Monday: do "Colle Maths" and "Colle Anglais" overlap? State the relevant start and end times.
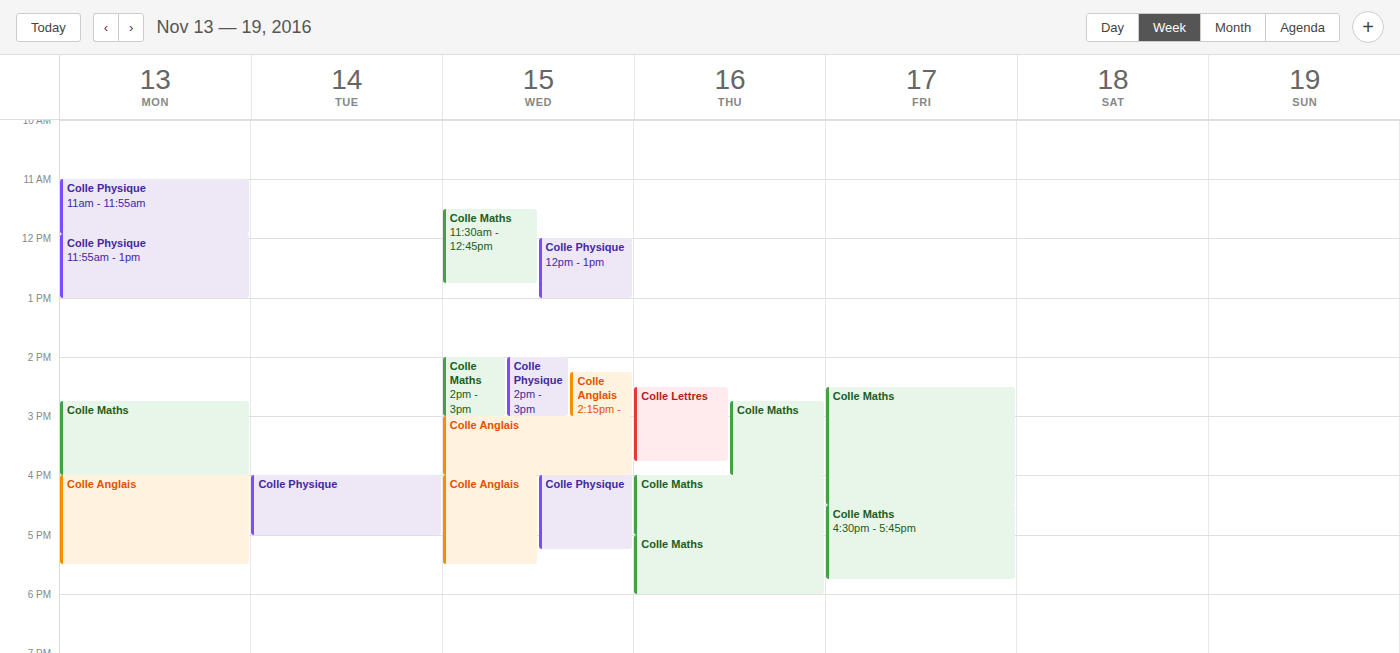
"Colle Maths" ends at 4:00 PM, exactly when "Colle Anglais" starts -- they touch but do not overlap.